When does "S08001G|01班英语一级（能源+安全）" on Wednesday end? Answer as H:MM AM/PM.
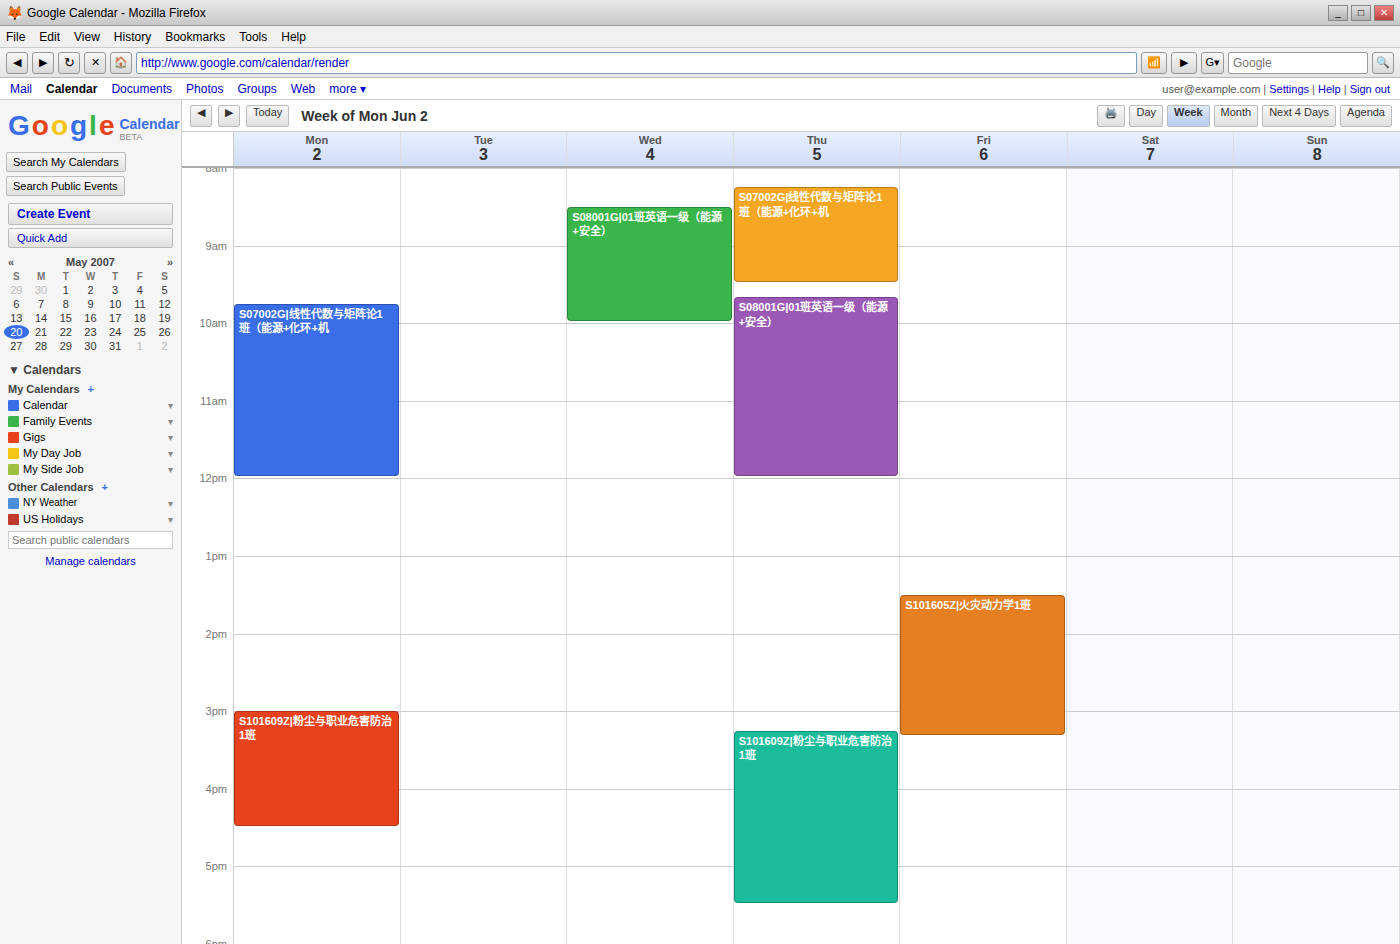
10:00 AM